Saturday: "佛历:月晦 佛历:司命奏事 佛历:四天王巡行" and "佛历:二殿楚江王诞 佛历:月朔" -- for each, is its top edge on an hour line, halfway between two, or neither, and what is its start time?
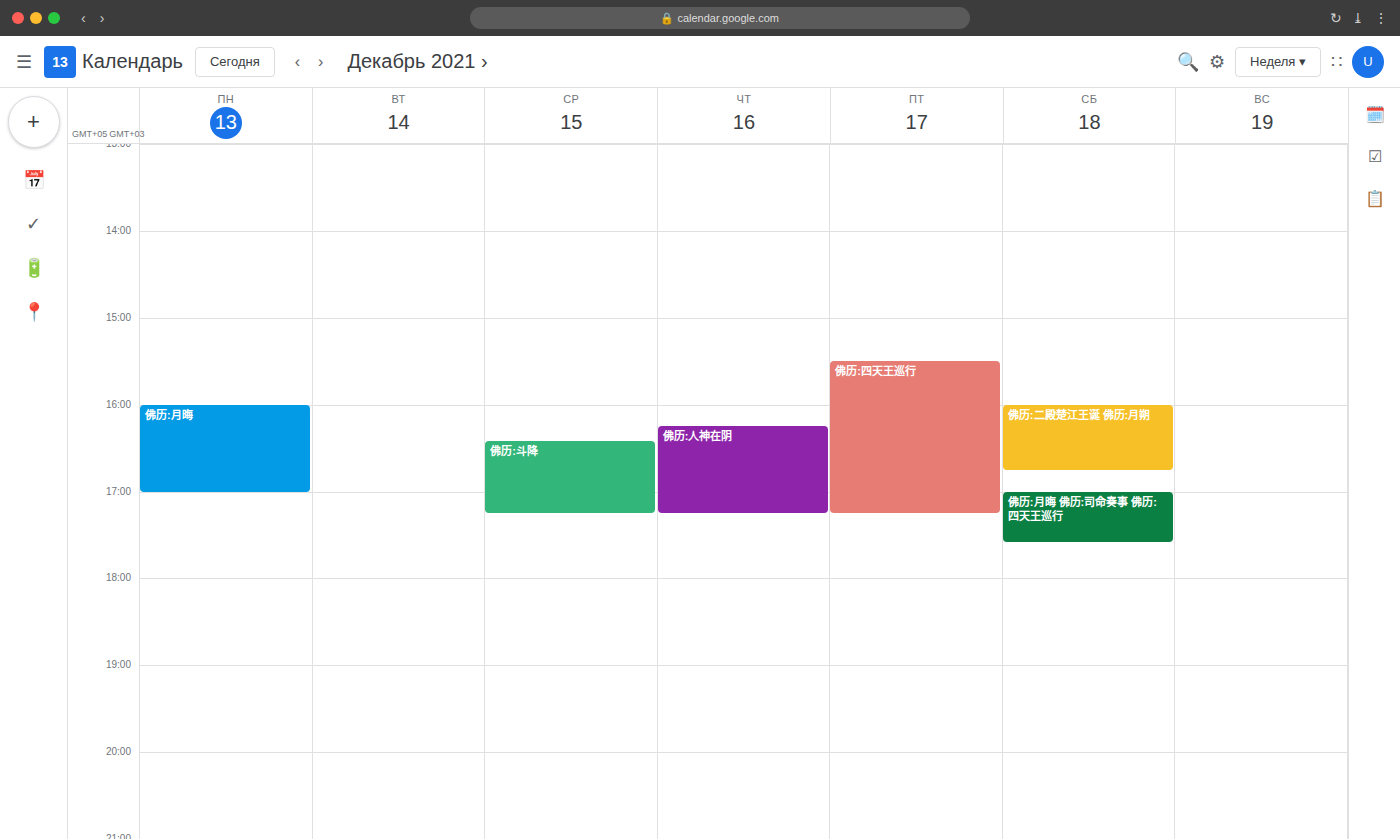
"佛历:月晦 佛历:司命奏事 佛历:四天王巡行": 5:00 PM, exactly on the 5 PM line. "佛历:二殿楚江王诞 佛历:月朔": 4:00 PM, exactly on the 4 PM line.